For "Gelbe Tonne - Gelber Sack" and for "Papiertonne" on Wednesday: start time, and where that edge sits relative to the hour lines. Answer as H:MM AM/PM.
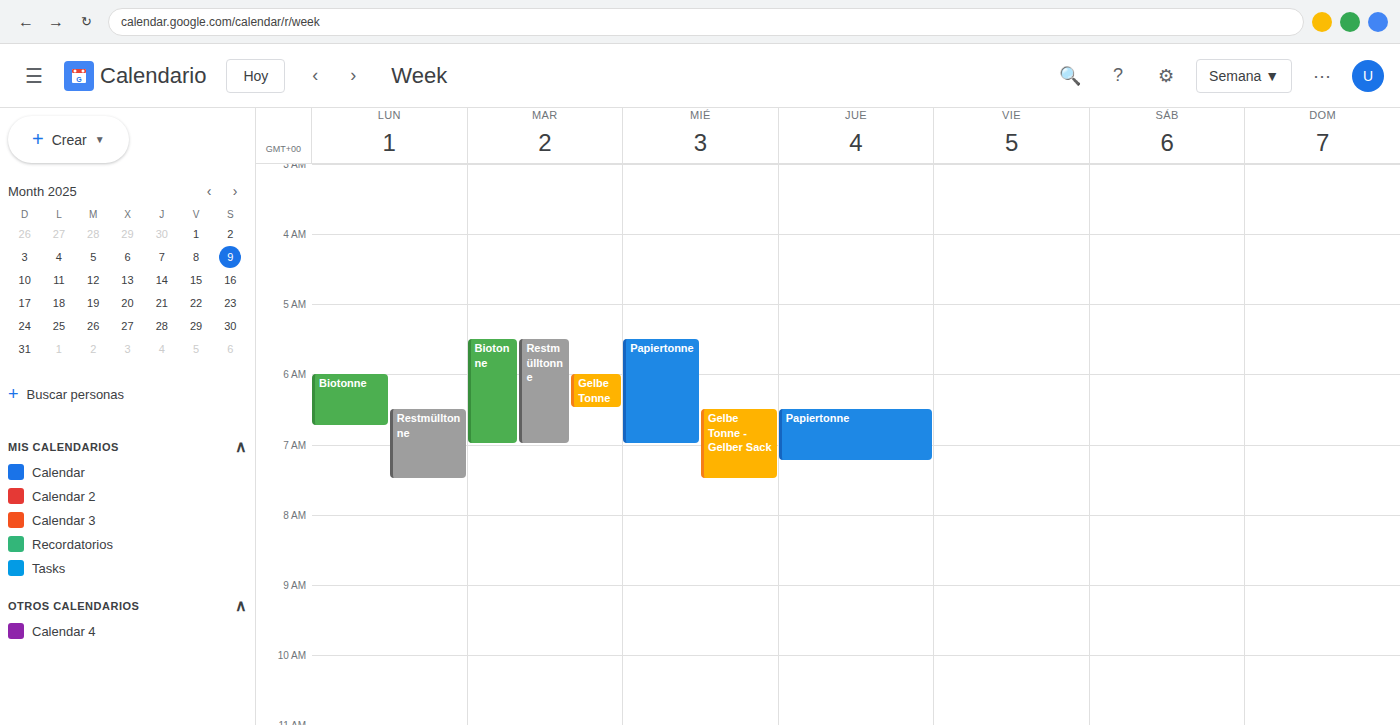
"Gelbe Tonne - Gelber Sack": 6:30 AM, halfway between the 6 AM and 7 AM lines. "Papiertonne": 5:30 AM, halfway between the 5 AM and 6 AM lines.